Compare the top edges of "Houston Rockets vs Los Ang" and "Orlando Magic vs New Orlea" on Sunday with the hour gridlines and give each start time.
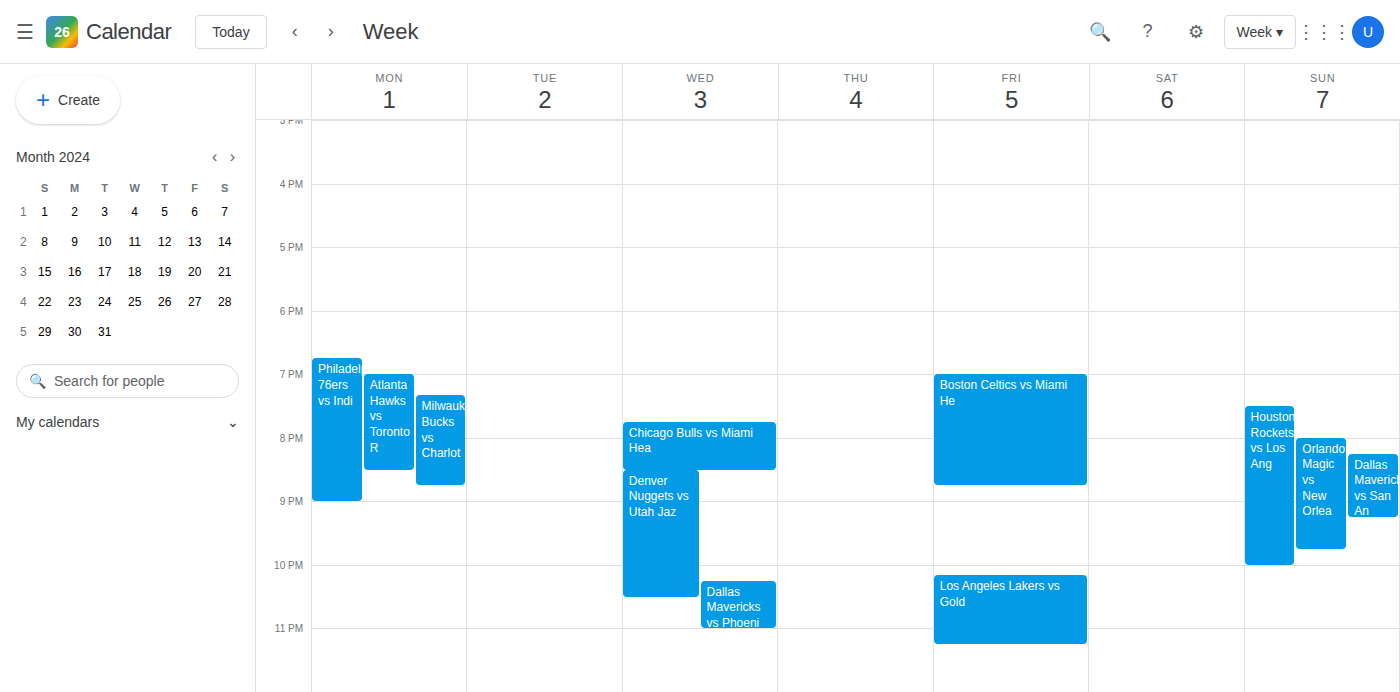
"Houston Rockets vs Los Ang": 7:30 PM, halfway between the 7 PM and 8 PM lines. "Orlando Magic vs New Orlea": 8:00 PM, exactly on the 8 PM line.